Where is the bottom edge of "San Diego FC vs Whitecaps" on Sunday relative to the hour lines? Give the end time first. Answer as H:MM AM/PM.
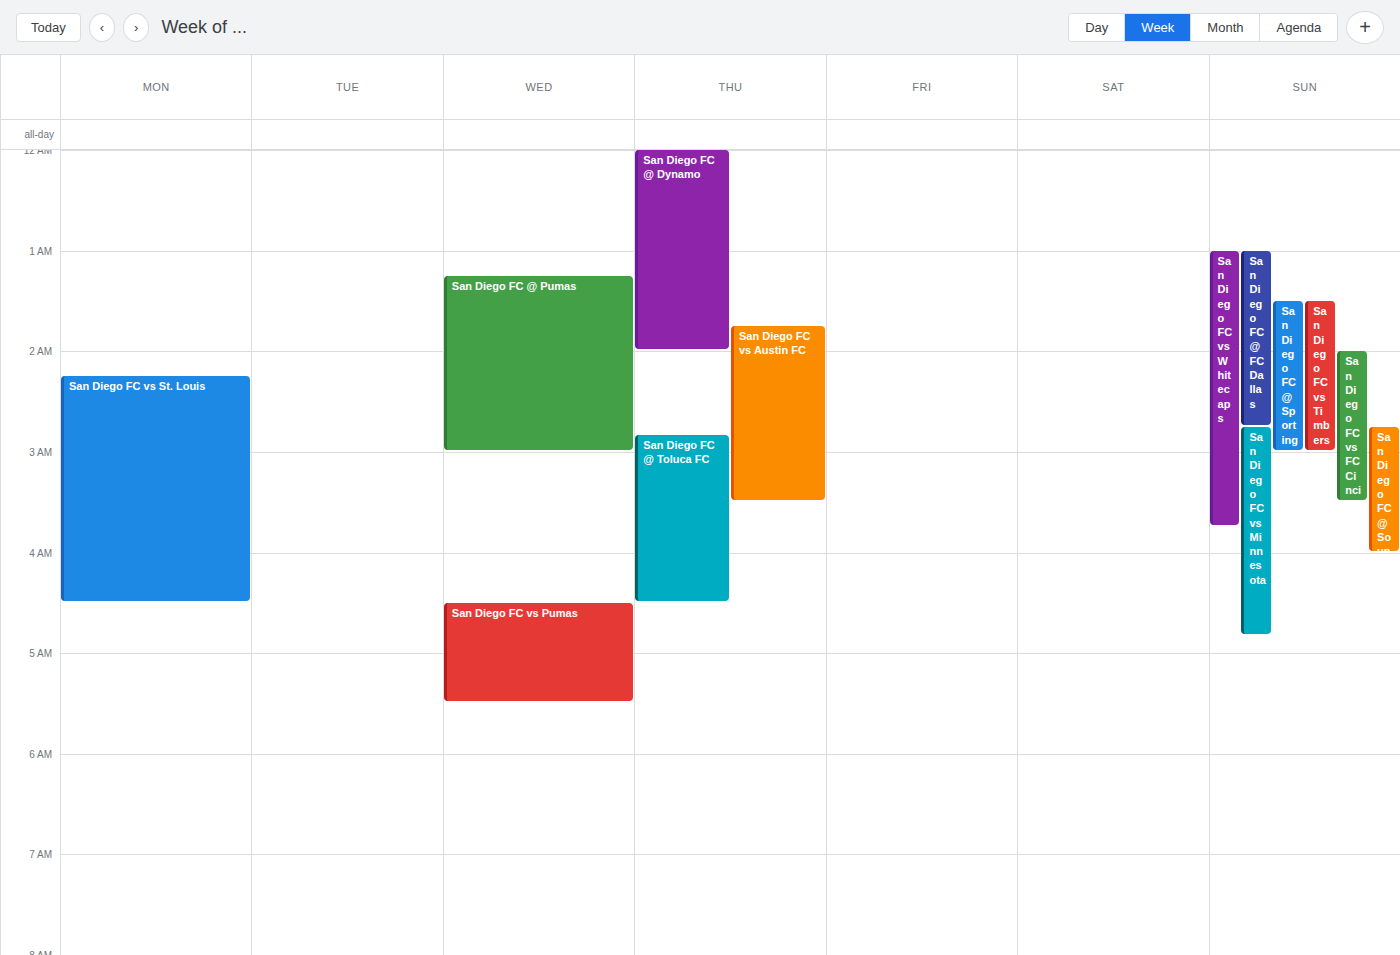
3:45 AM -- neither: three quarters of the way from the 3 AM line to the 4 AM line.